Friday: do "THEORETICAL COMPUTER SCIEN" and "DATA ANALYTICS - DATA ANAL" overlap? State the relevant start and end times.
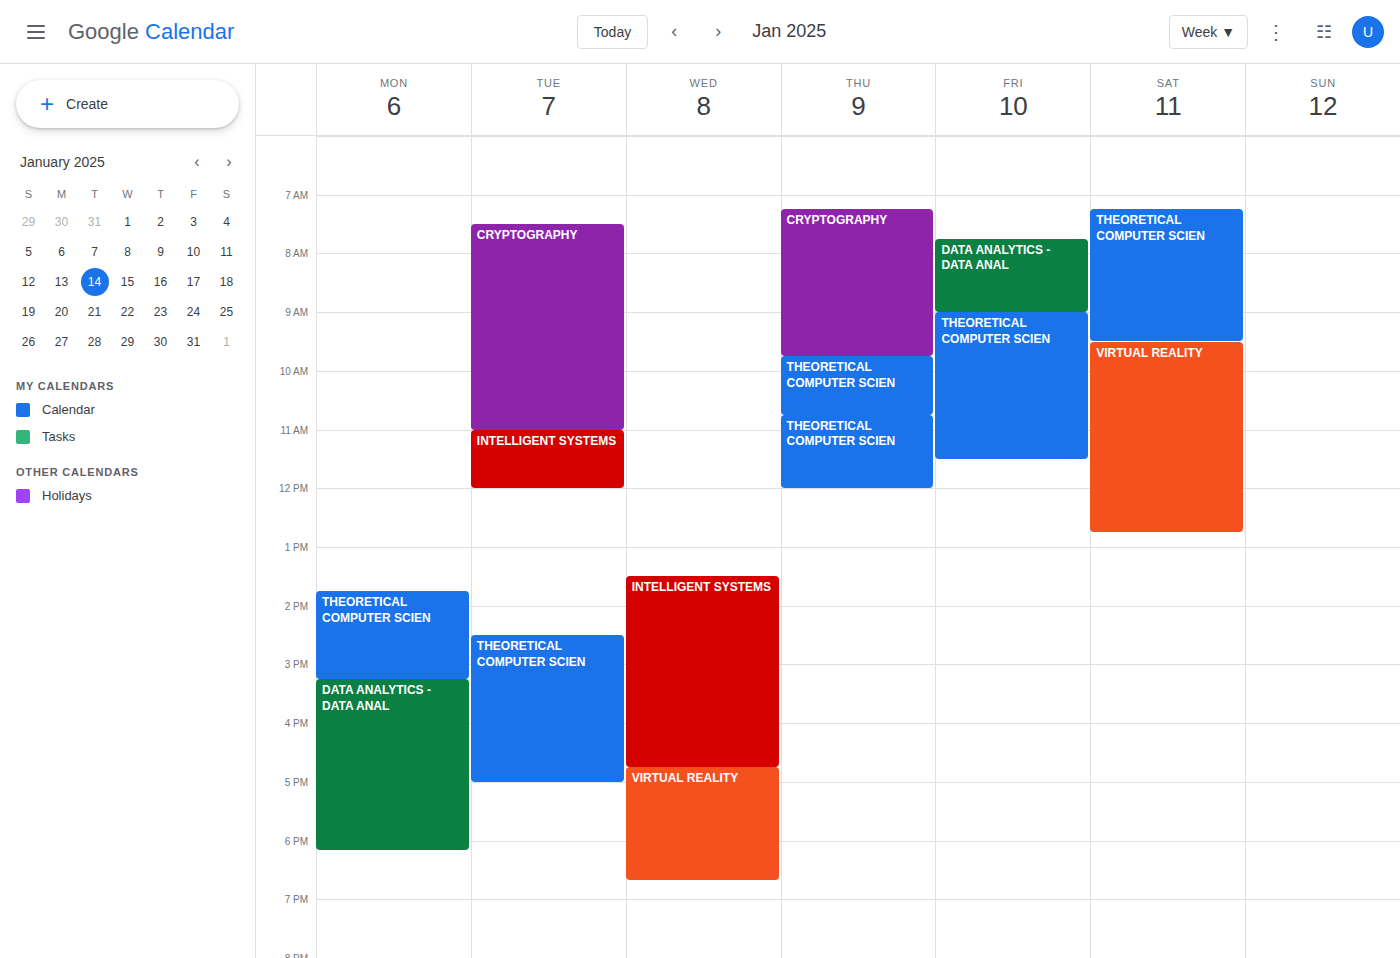
"DATA ANALYTICS - DATA ANAL" ends at 9:00 AM, exactly when "THEORETICAL COMPUTER SCIEN" starts -- they touch but do not overlap.